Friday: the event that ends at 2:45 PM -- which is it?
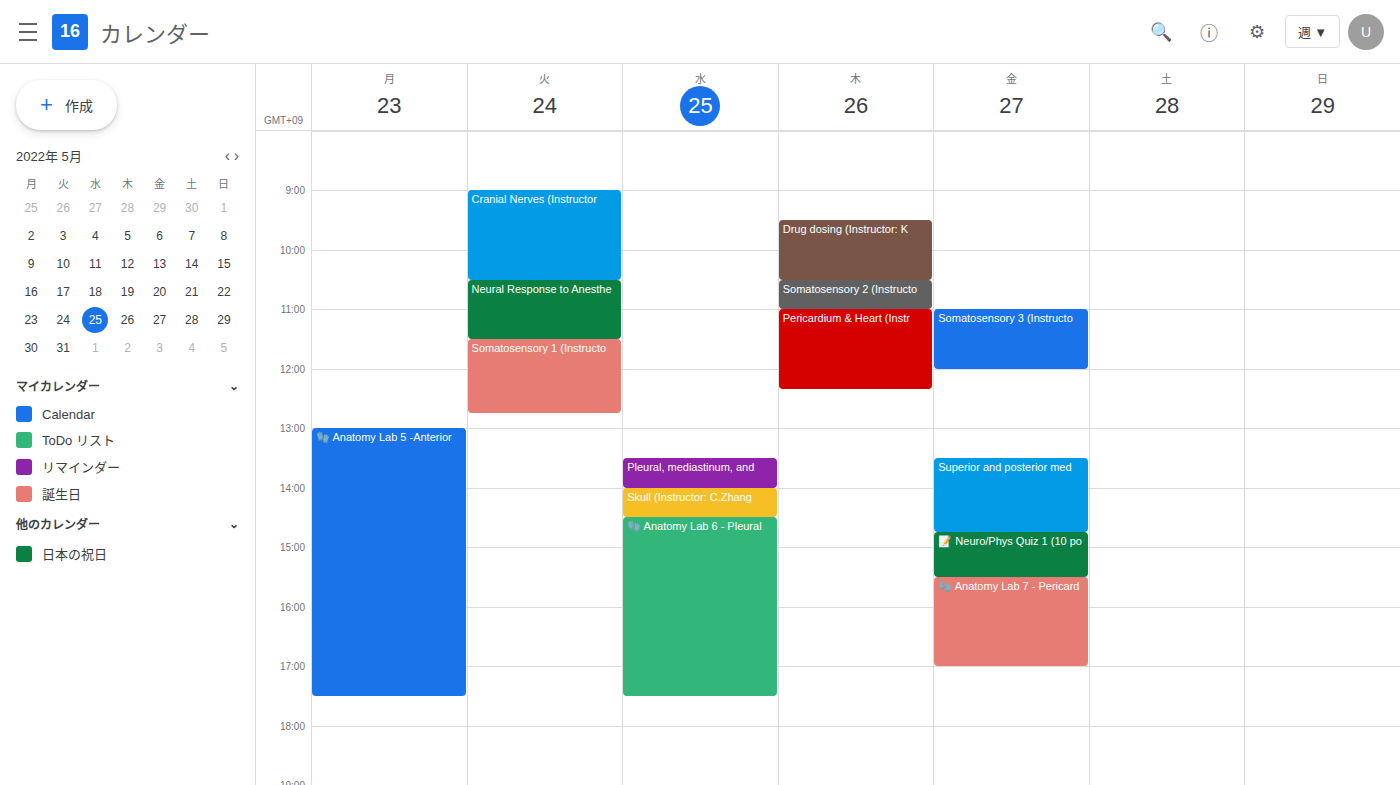
"Superior and posterior med"